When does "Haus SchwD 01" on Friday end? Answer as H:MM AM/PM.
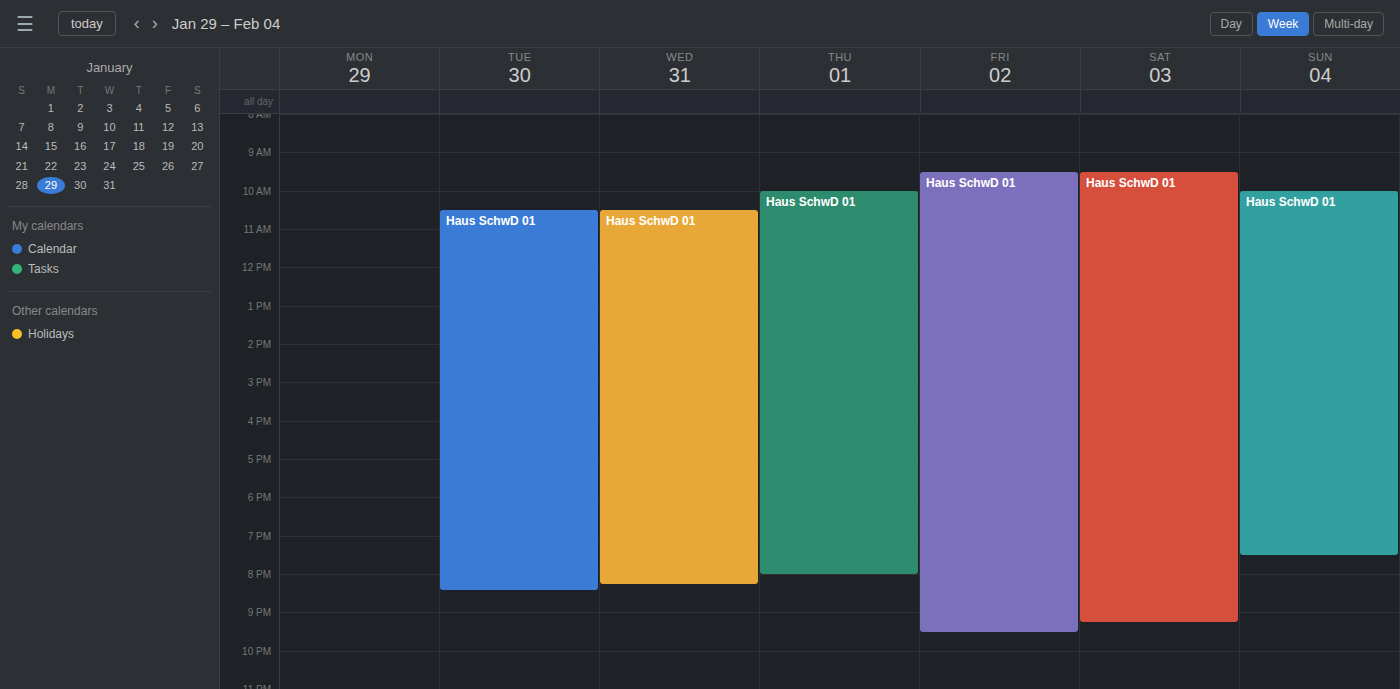
9:30 PM